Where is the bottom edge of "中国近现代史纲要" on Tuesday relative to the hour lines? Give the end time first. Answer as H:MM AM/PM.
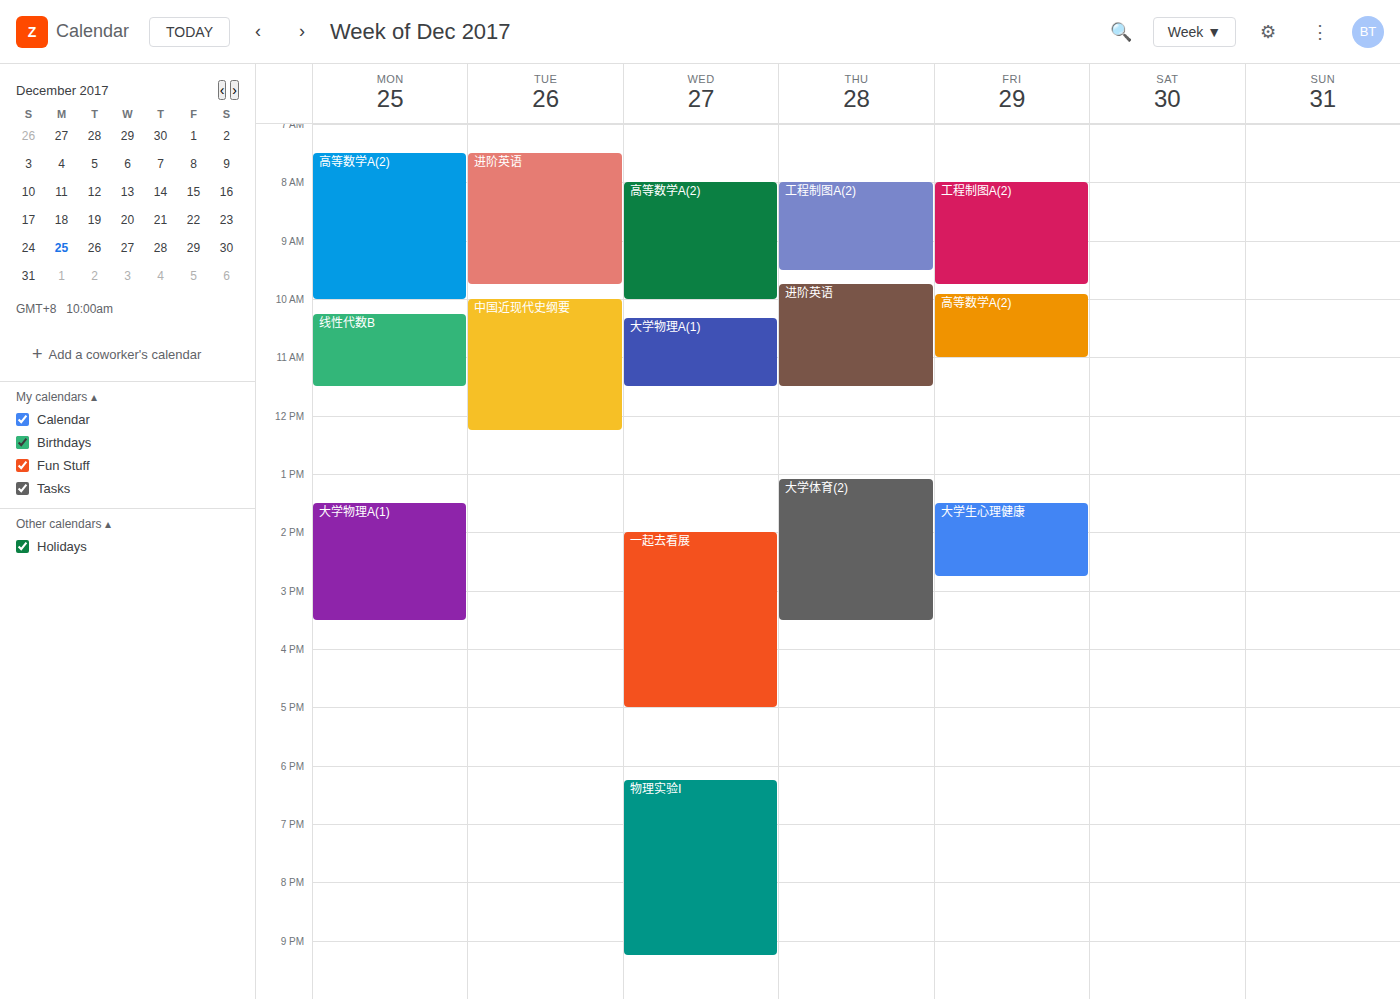
12:15 PM -- neither: a quarter of the way from the 12 PM line to the 1 PM line.